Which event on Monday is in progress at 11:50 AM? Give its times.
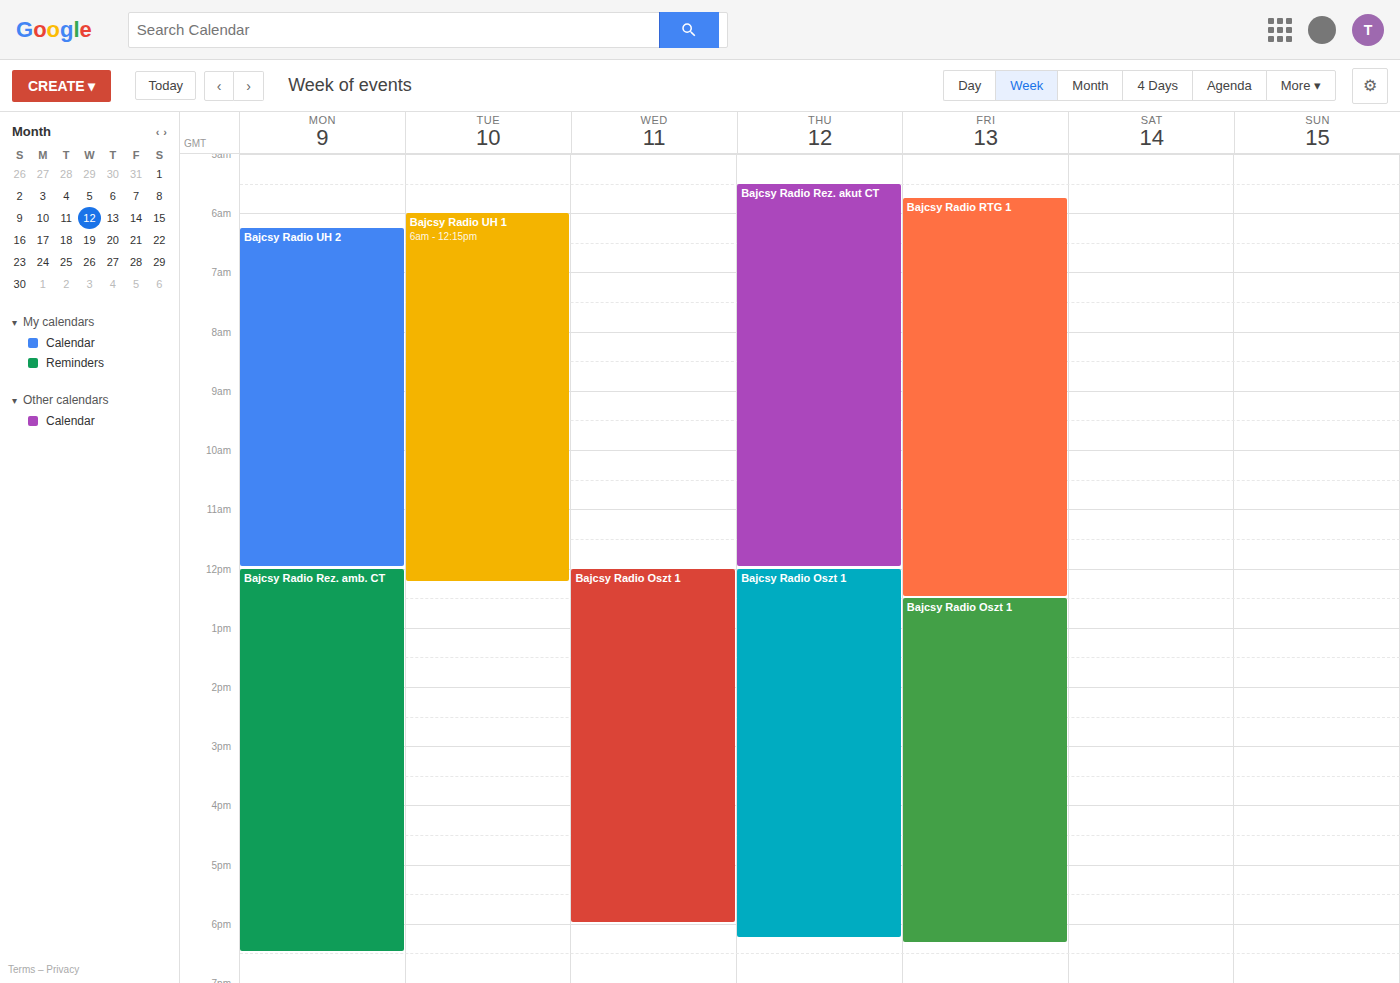
"Bajcsy Radio UH 2", 6:15 AM to 12:00 PM